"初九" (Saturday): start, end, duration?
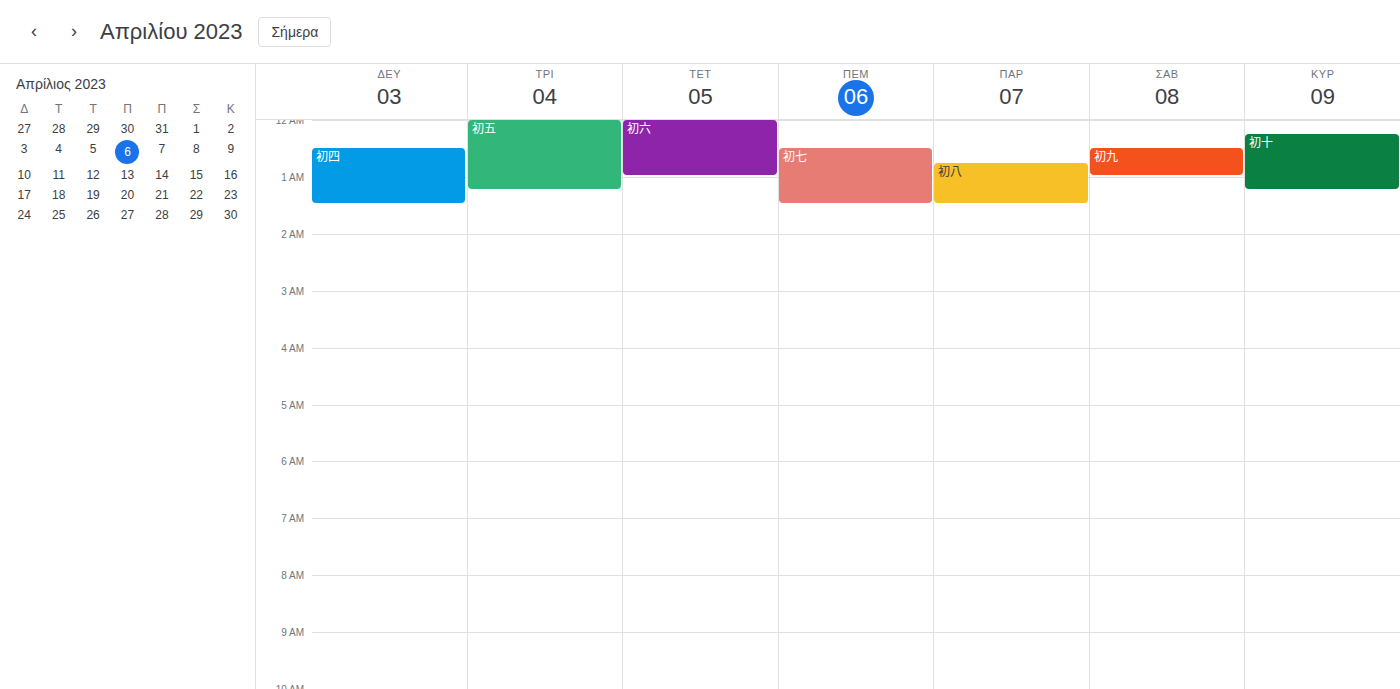
12:30 AM to 1:00 AM, 30 minutes